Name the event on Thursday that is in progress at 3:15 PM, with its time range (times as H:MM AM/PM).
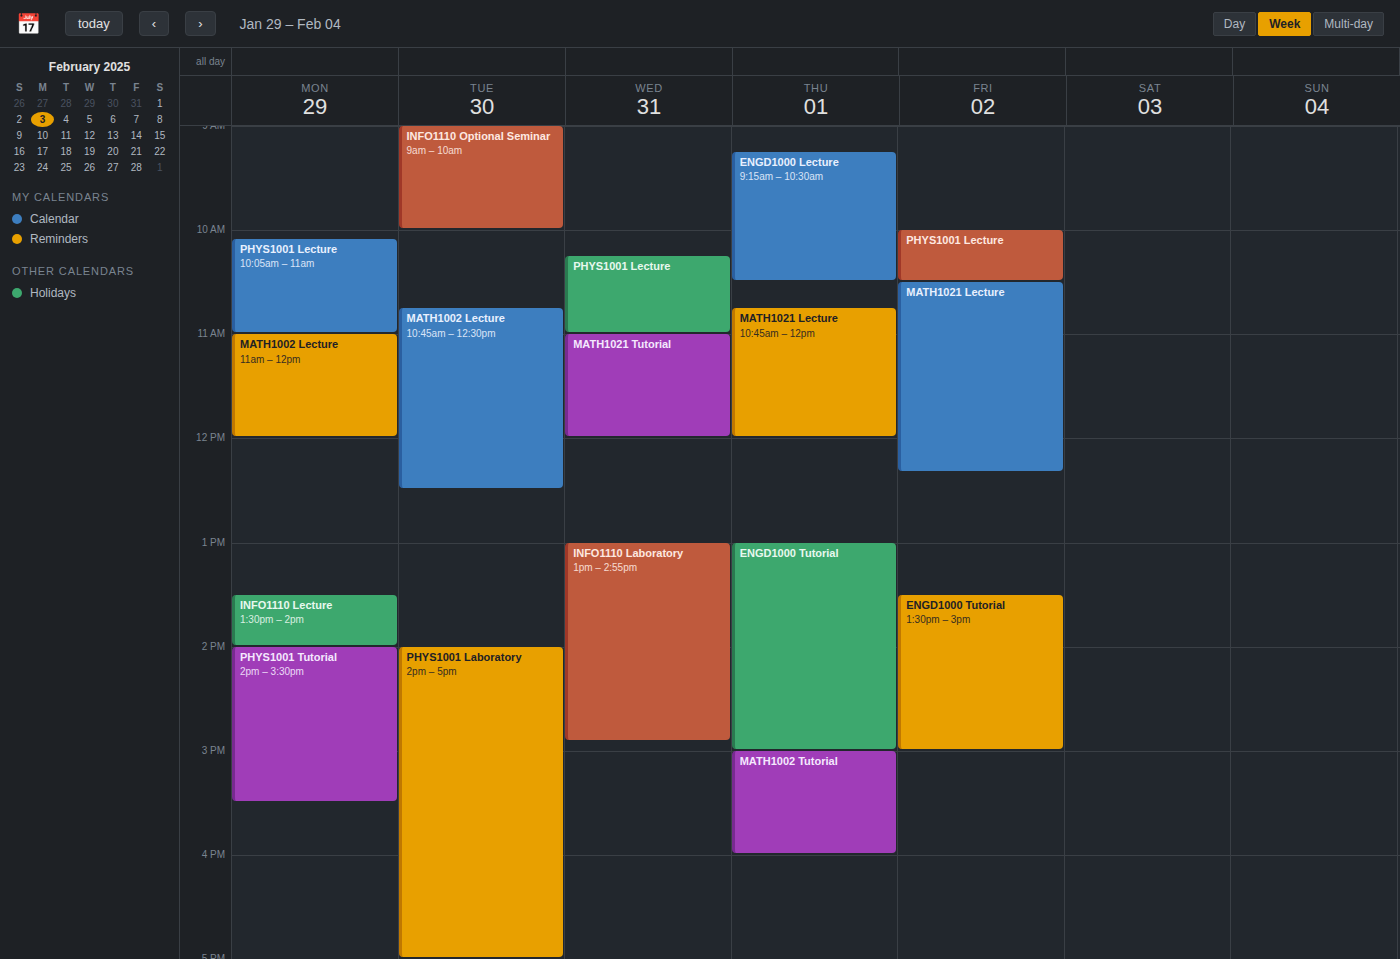
"MATH1002 Tutorial", 3:00 PM to 4:00 PM